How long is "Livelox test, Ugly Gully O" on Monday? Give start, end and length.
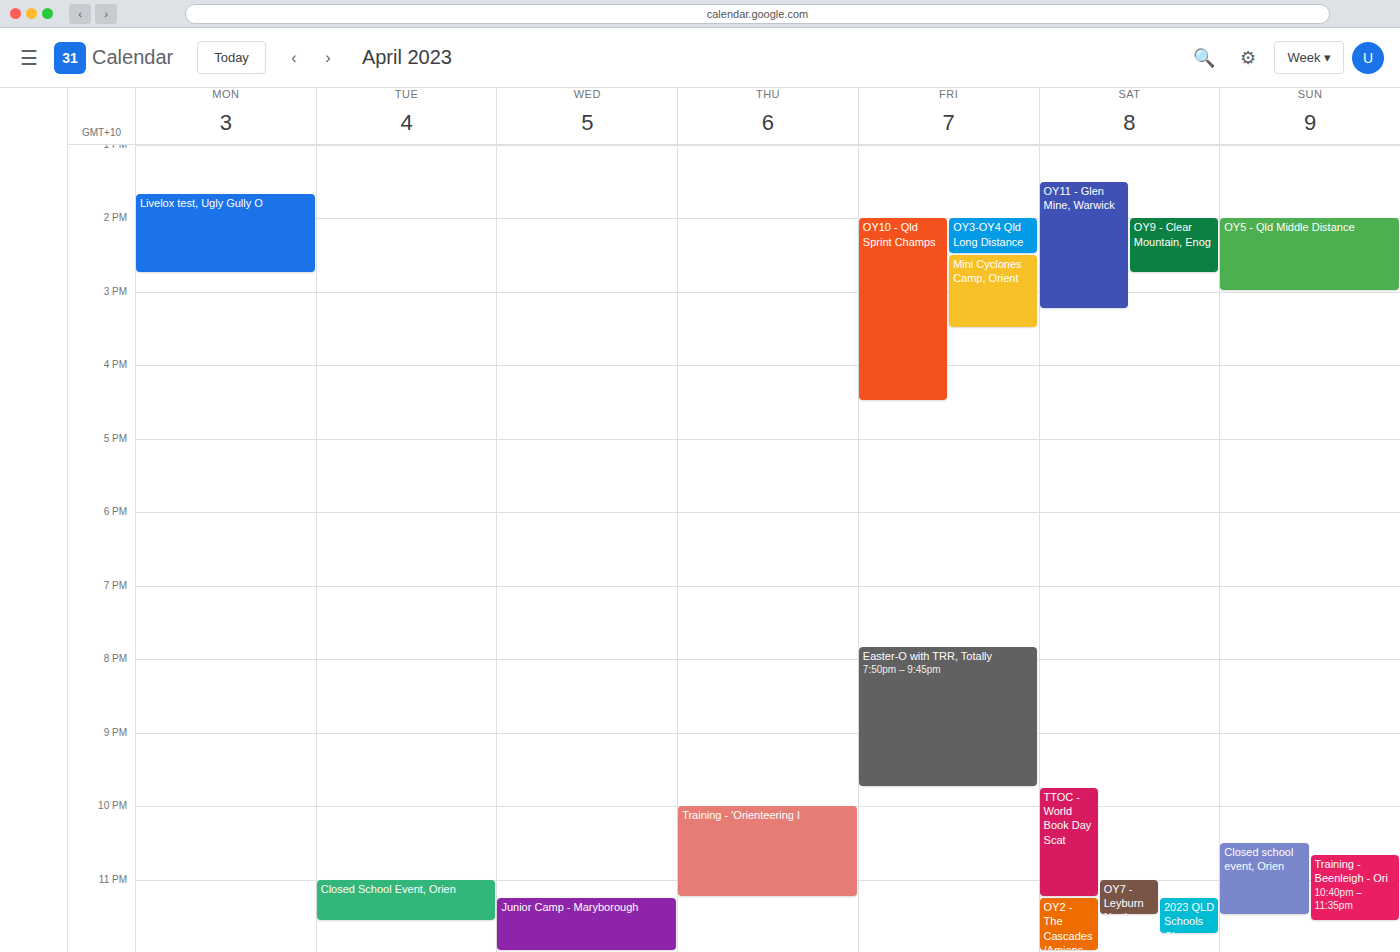
1:40 PM to 2:45 PM, 1 hour 5 minutes